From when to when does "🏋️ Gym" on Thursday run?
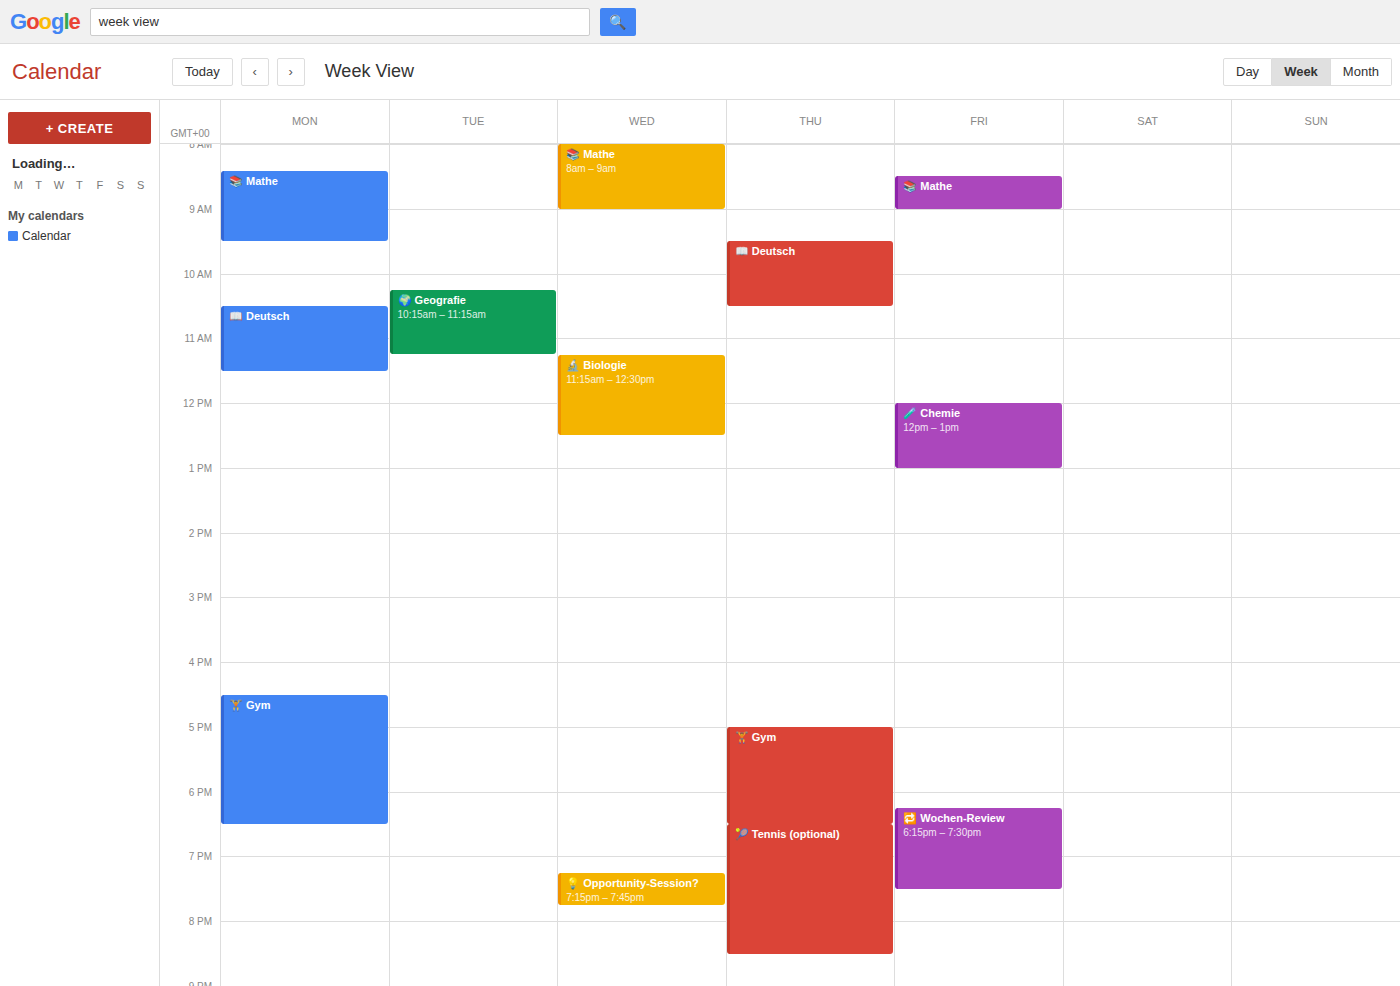
5:00 PM to 6:30 PM